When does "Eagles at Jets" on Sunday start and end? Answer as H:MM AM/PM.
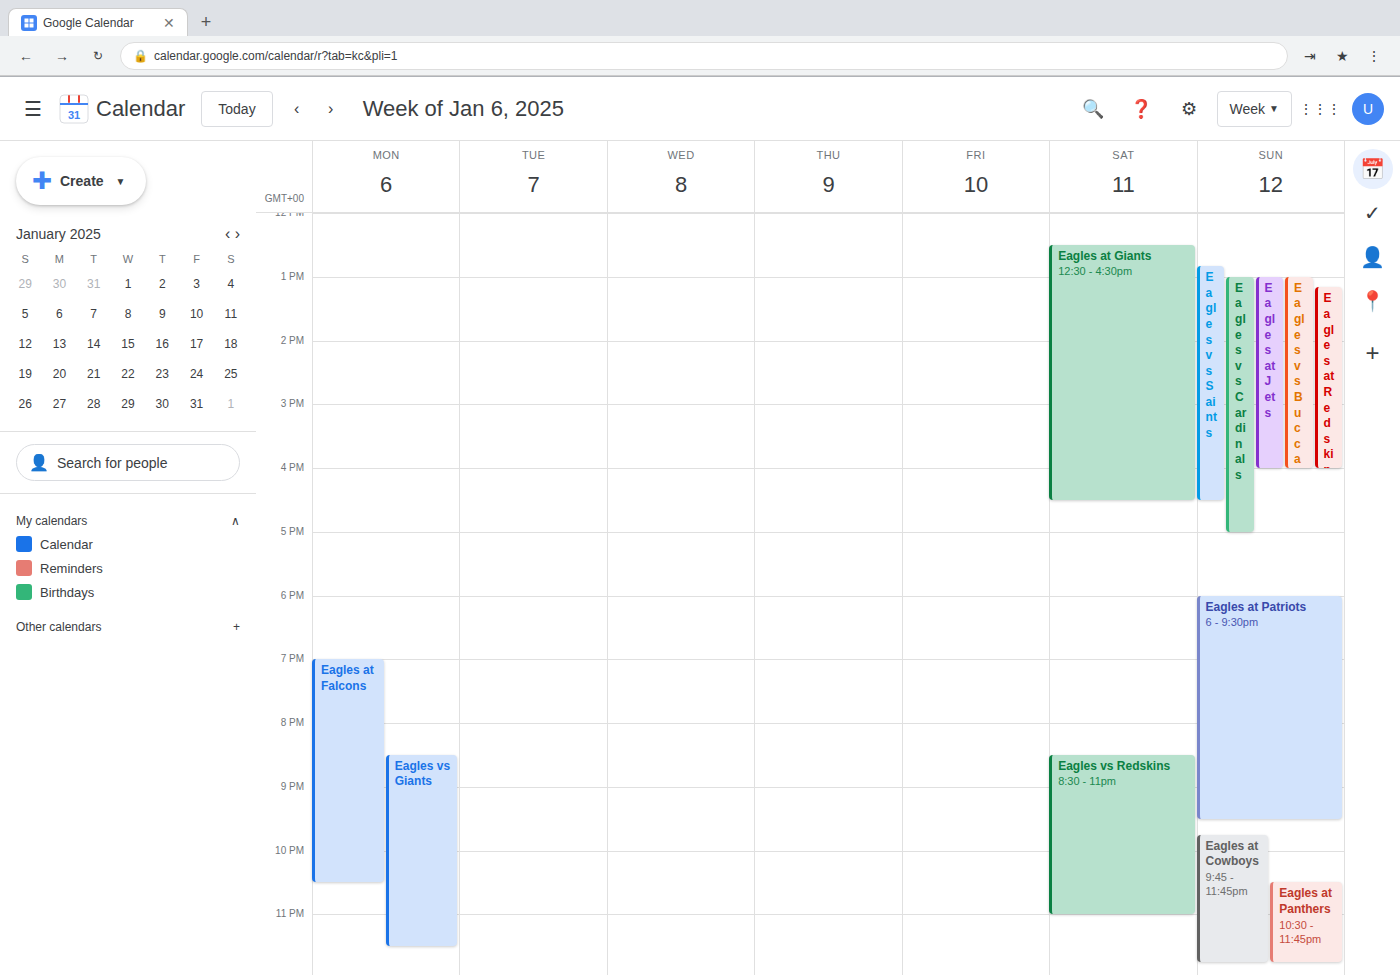
1:00 PM to 4:00 PM